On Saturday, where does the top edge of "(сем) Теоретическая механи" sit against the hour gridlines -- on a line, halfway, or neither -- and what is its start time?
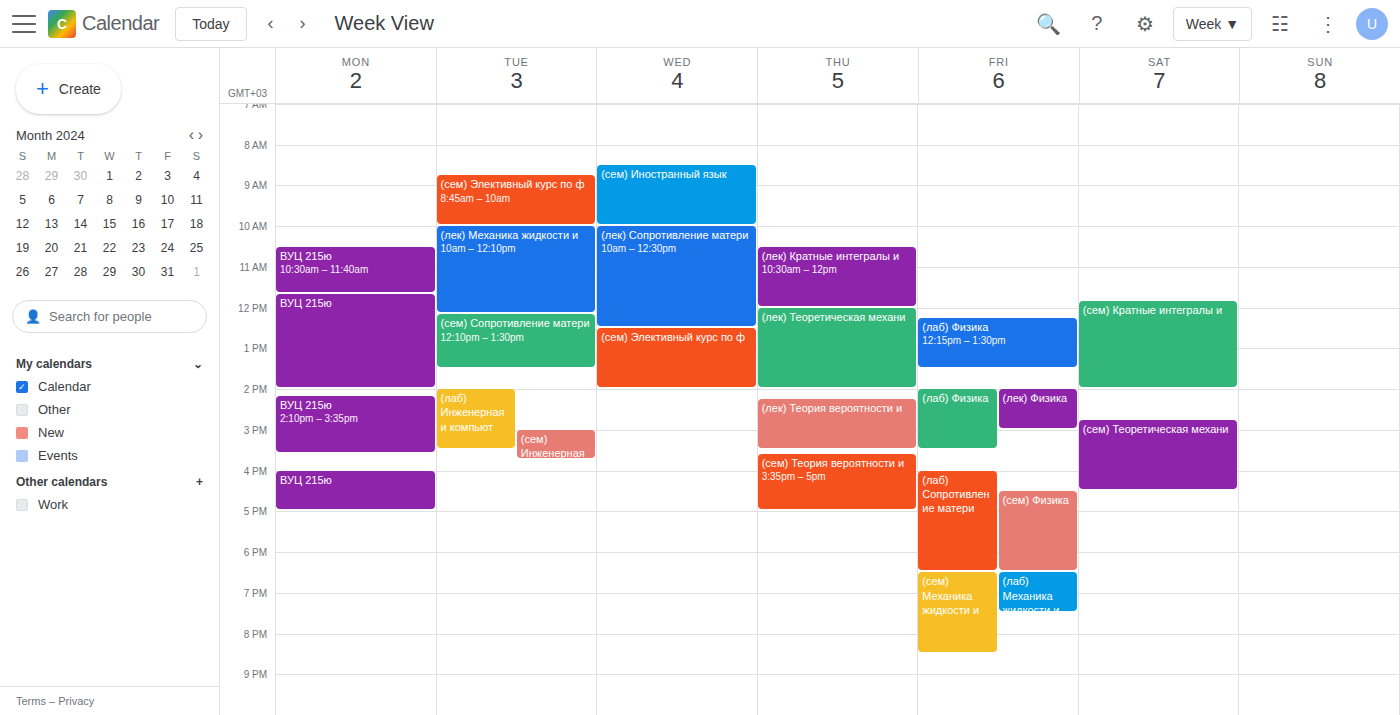
2:45 PM -- neither: three quarters of the way from the 2 PM line to the 3 PM line.